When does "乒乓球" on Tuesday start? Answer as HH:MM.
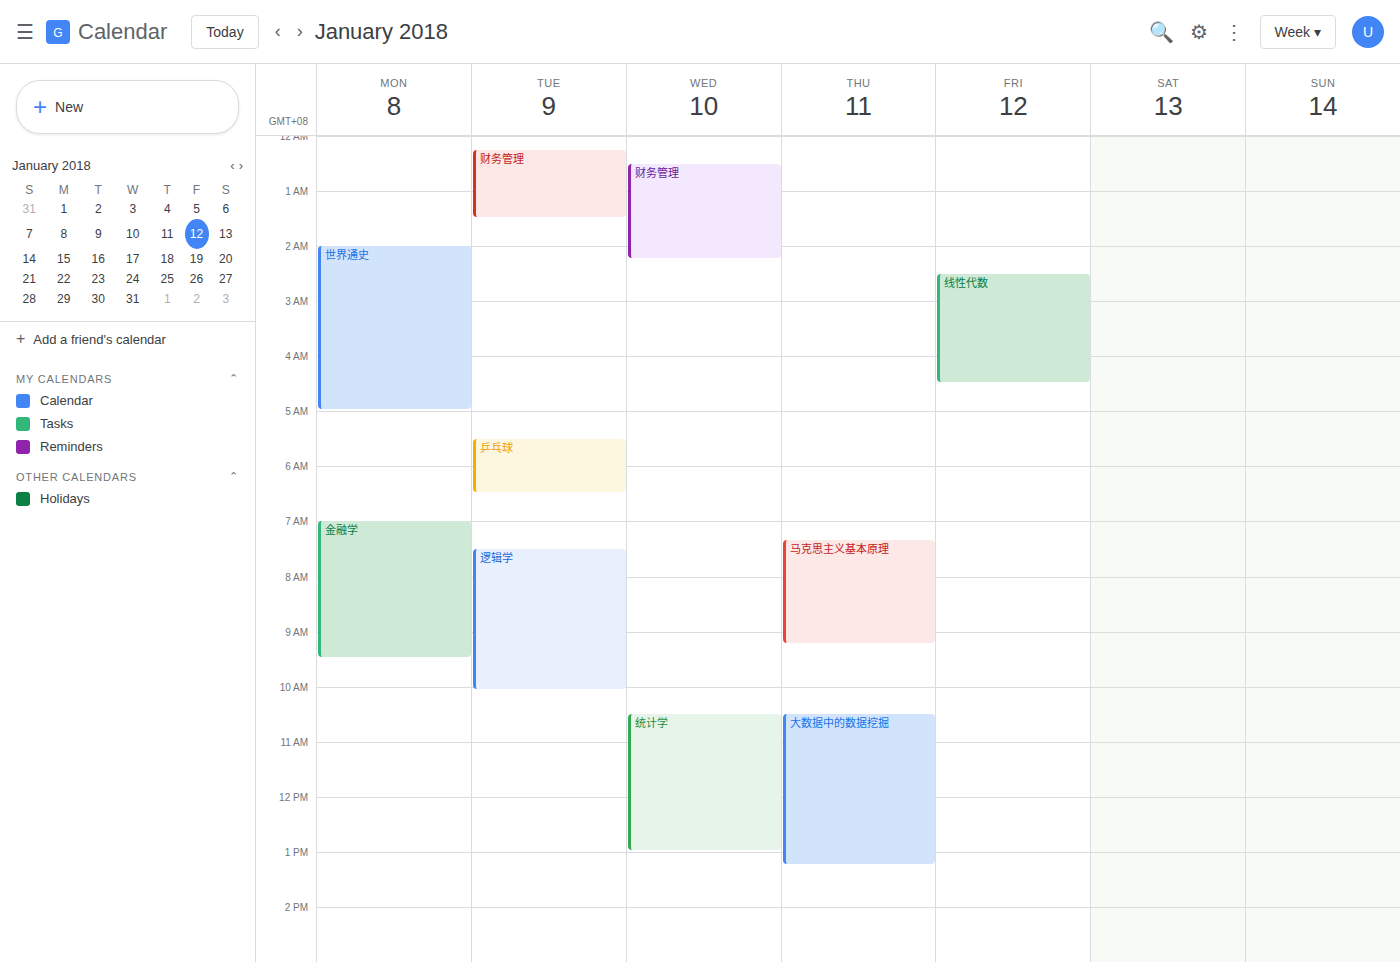
05:30